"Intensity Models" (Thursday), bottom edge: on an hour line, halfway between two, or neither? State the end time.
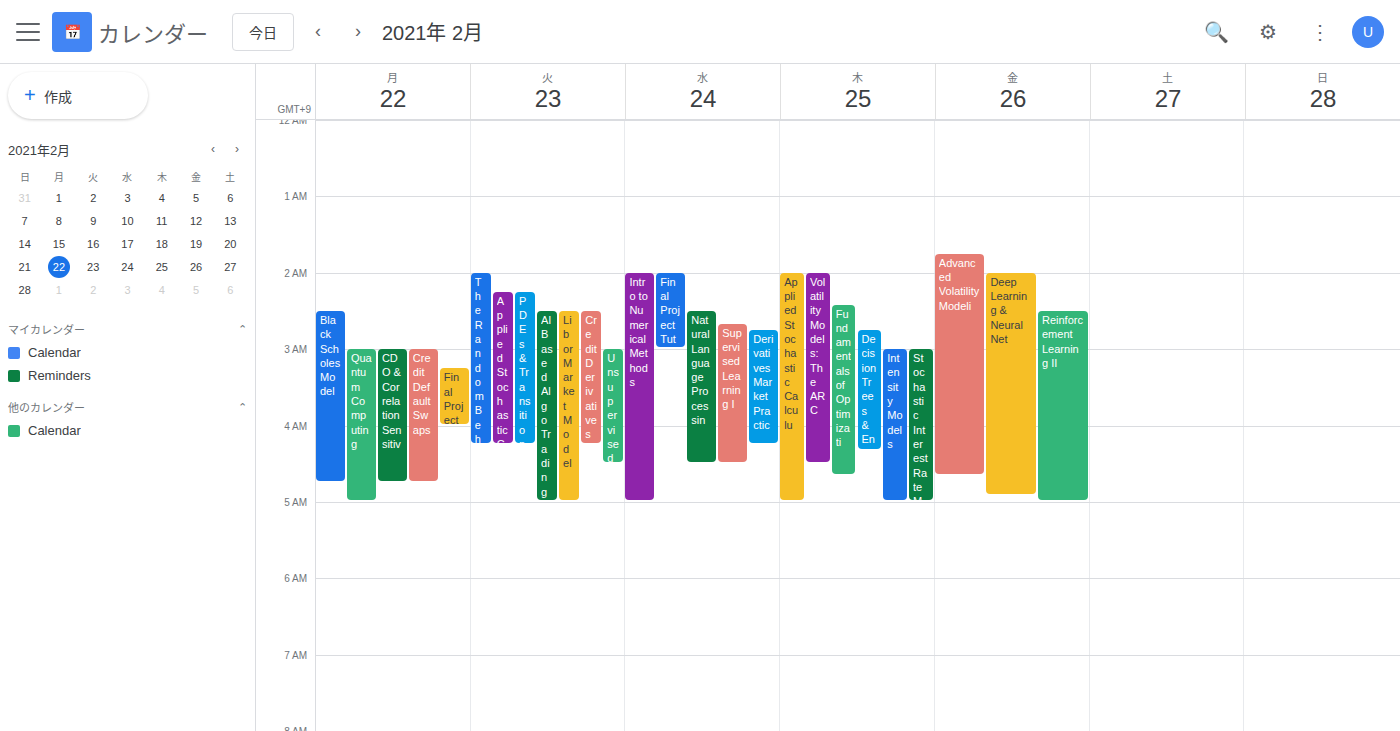
05:00 -- exactly on the 05:00 line.